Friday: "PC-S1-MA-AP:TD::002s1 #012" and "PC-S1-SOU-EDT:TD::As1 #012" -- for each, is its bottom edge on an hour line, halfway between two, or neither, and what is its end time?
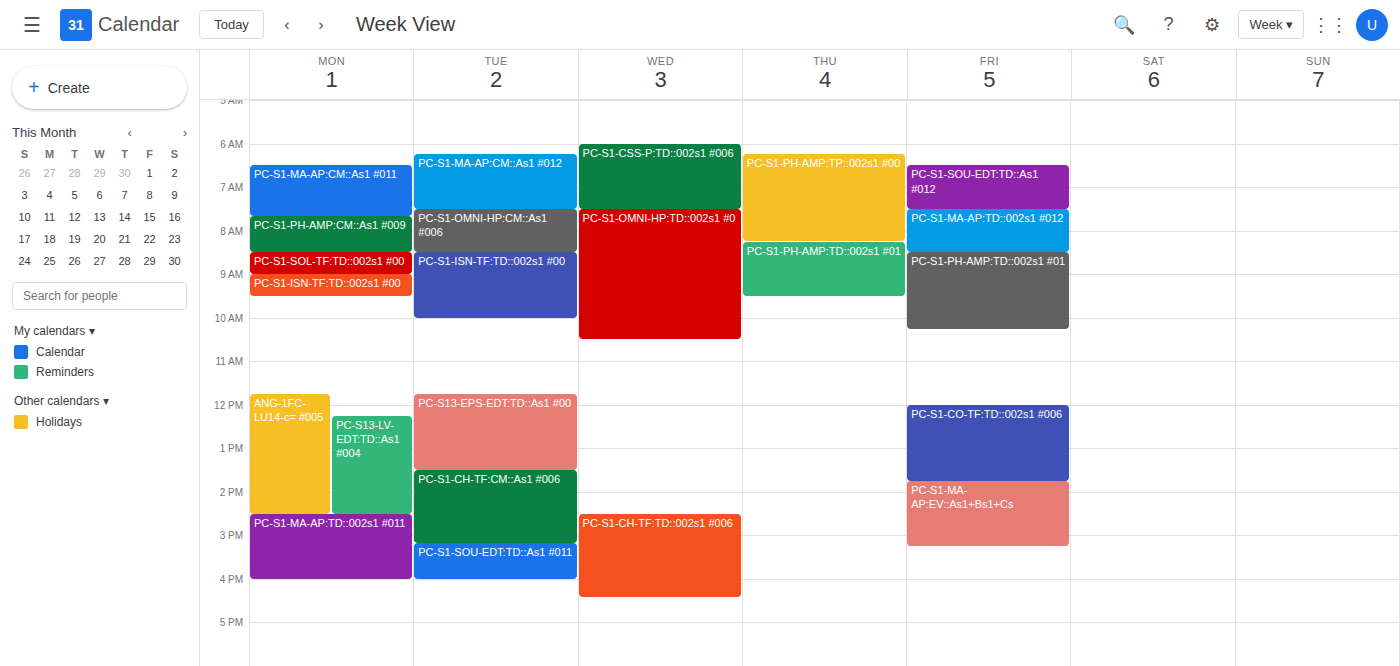
"PC-S1-MA-AP:TD::002s1 #012": 8:30 AM, halfway between the 8 AM and 9 AM lines. "PC-S1-SOU-EDT:TD::As1 #012": 7:30 AM, halfway between the 7 AM and 8 AM lines.